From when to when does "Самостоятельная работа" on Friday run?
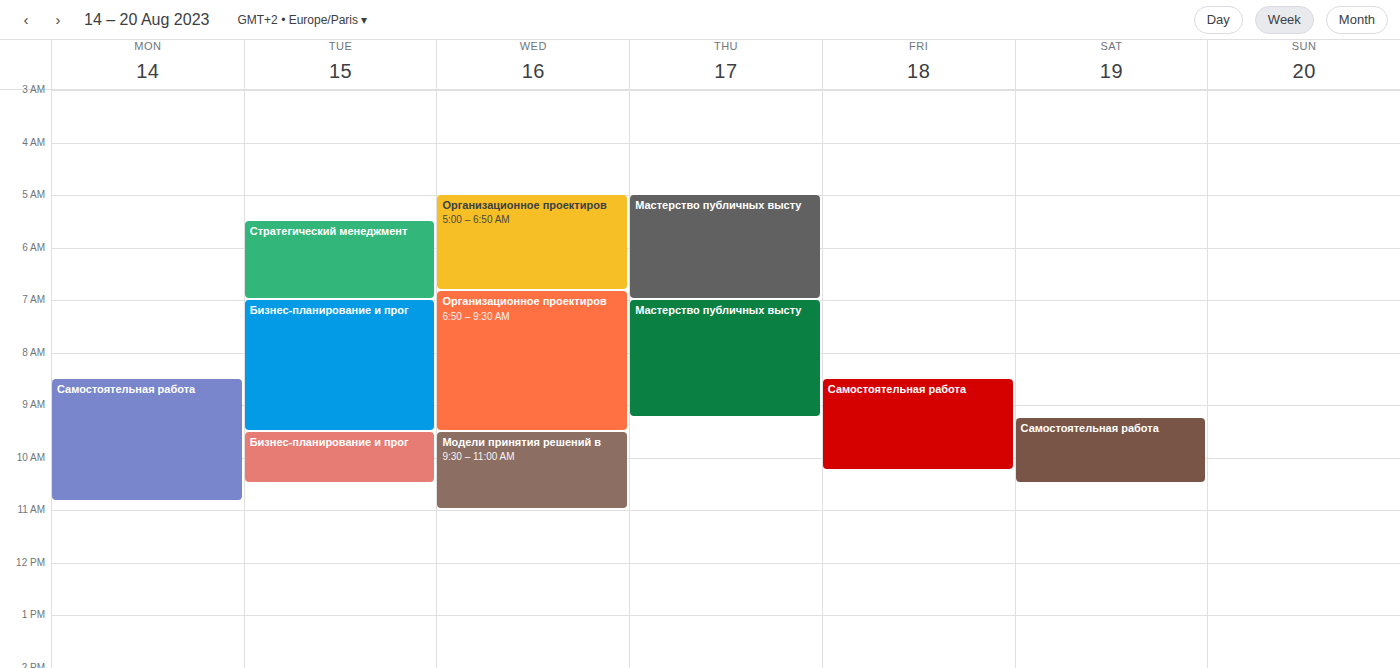
8:30 AM to 10:15 AM